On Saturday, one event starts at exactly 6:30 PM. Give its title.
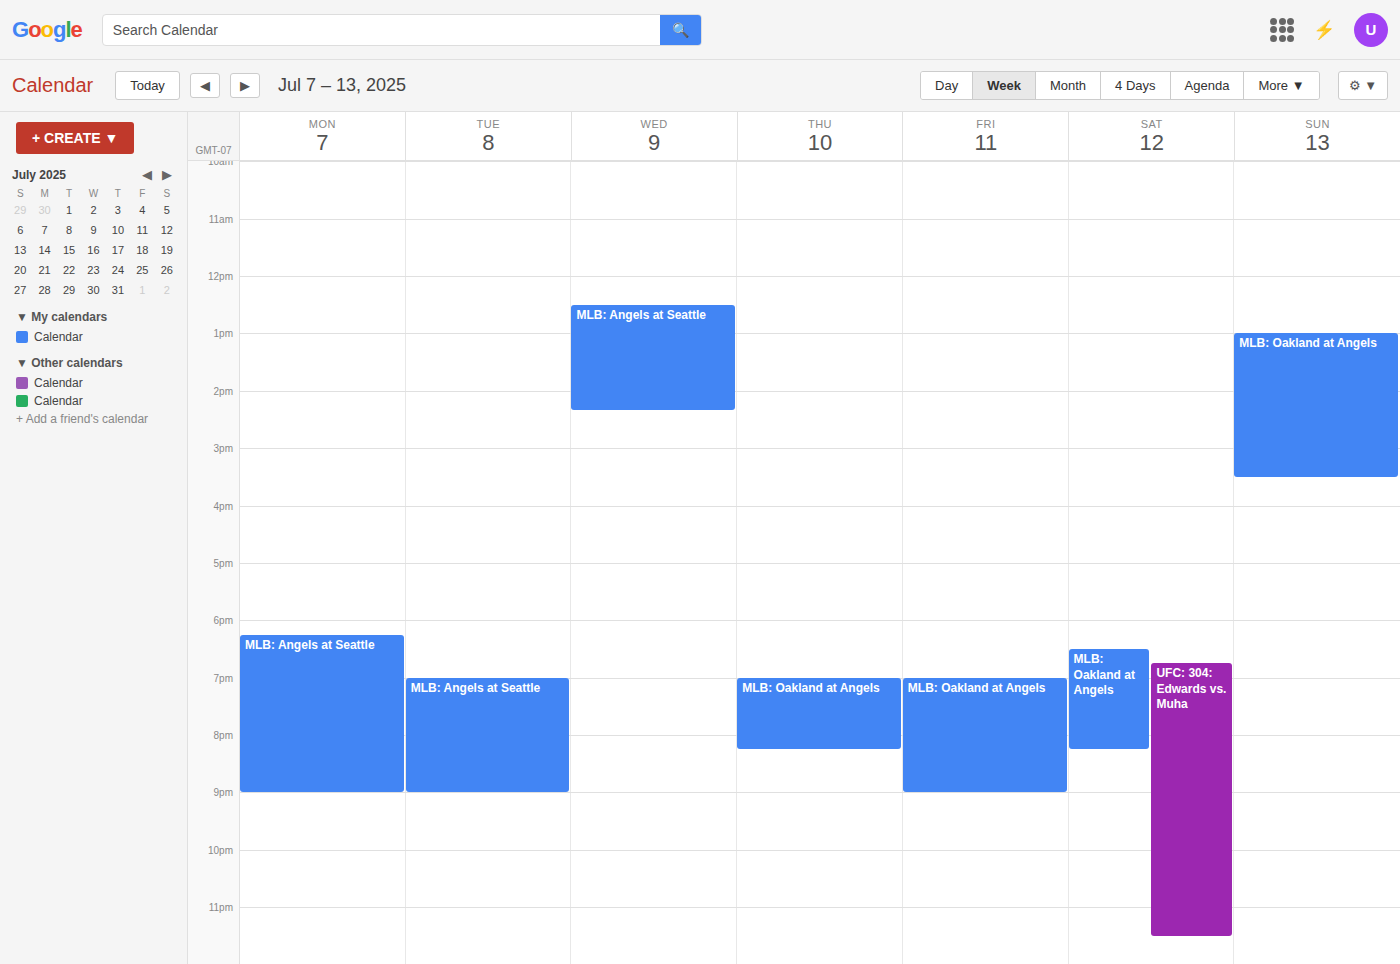
"MLB: Oakland at Angels"